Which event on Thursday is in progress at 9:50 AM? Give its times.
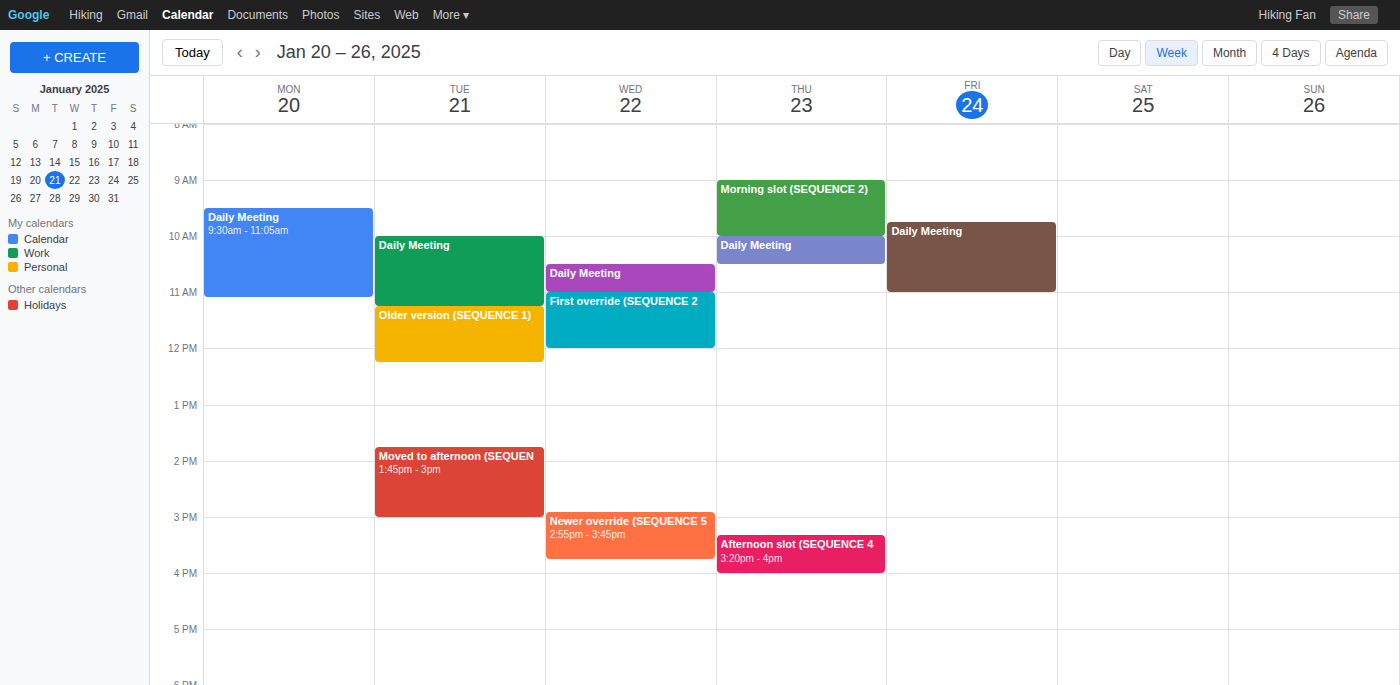
"Morning slot (SEQUENCE 2)", 9:00 AM to 10:00 AM